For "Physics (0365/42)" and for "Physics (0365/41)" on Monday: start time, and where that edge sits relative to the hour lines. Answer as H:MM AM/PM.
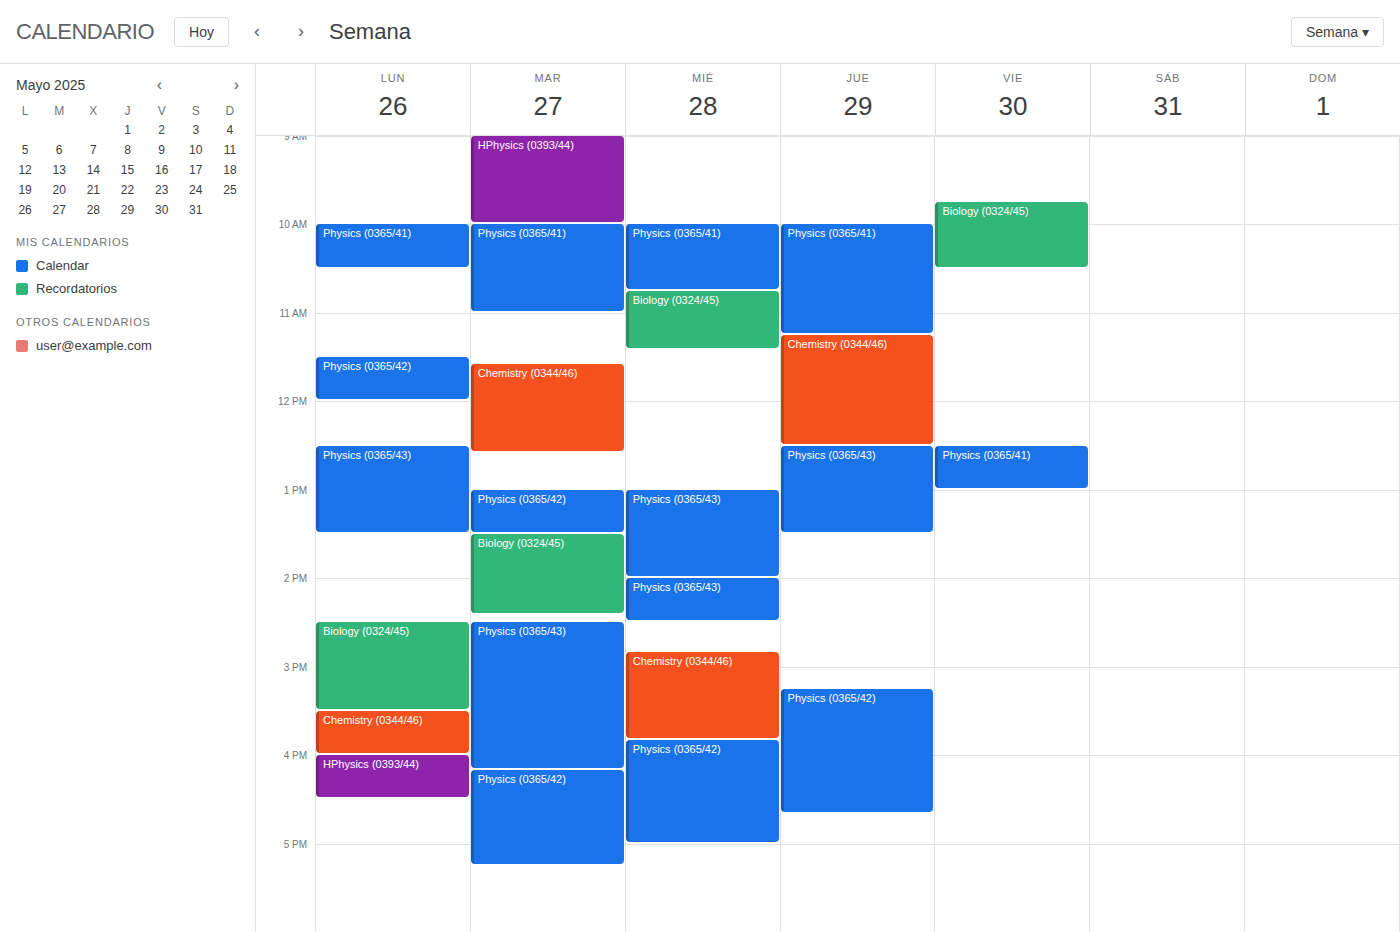
"Physics (0365/42)": 11:30 AM, halfway between the 11 AM and 12 PM lines. "Physics (0365/41)": 10:00 AM, exactly on the 10 AM line.